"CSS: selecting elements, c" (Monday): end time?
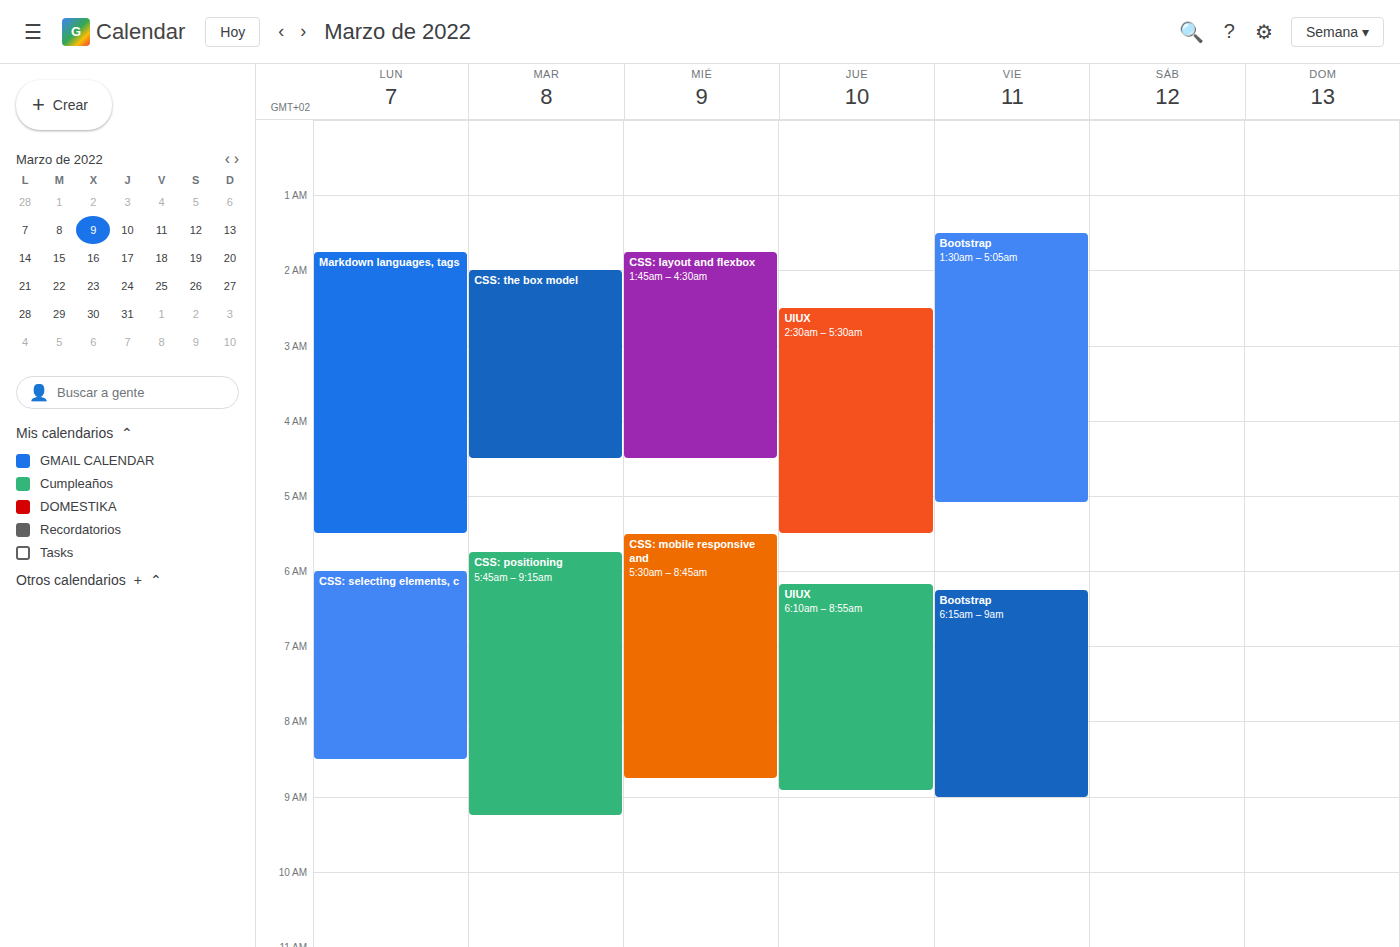
8:30 AM